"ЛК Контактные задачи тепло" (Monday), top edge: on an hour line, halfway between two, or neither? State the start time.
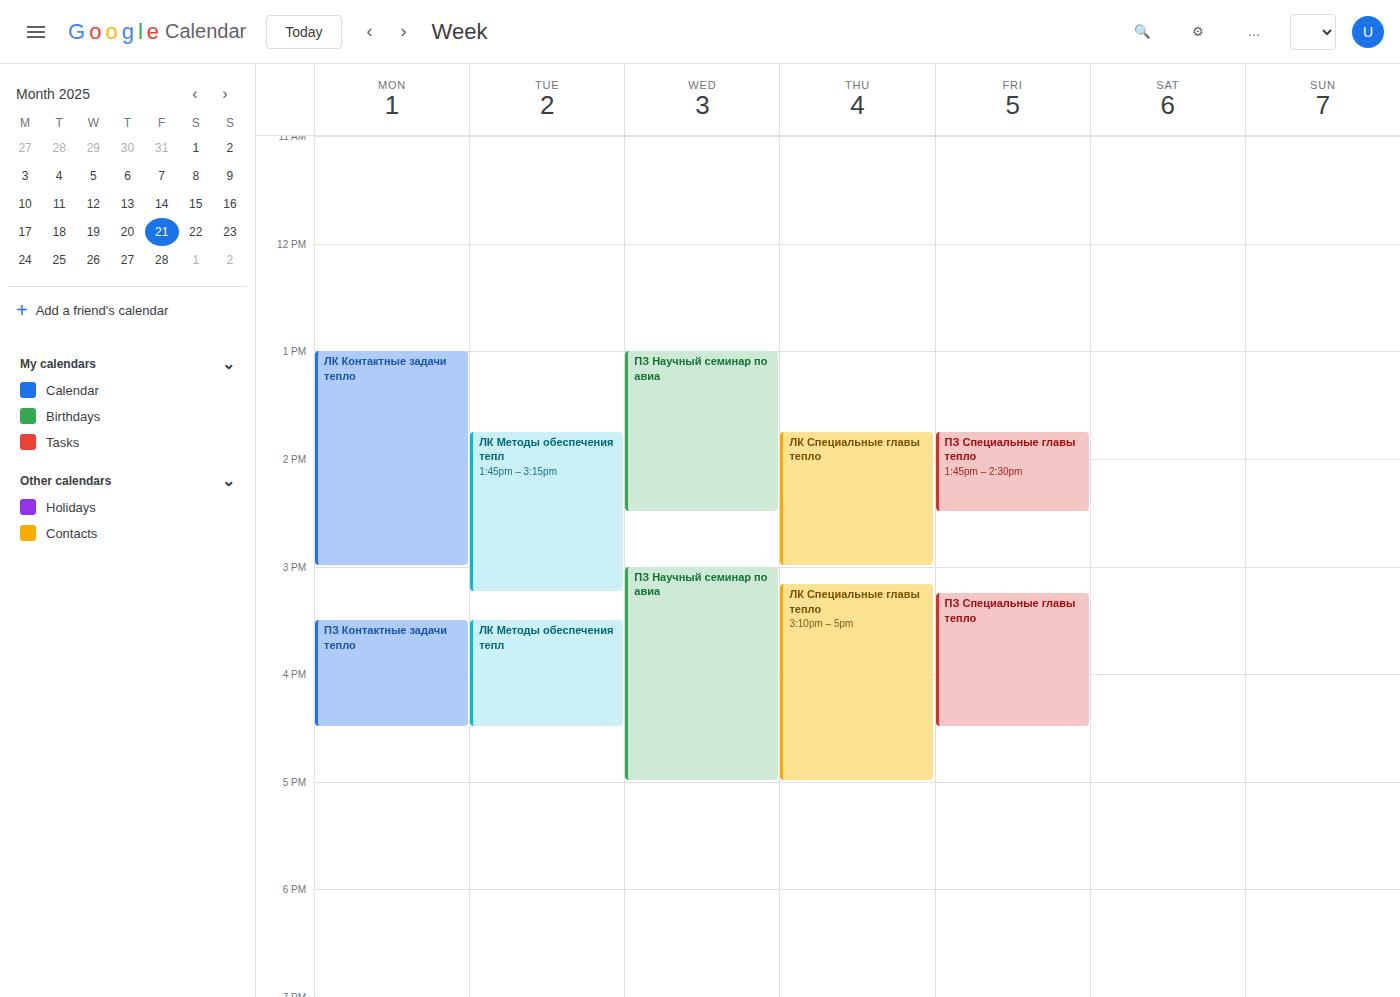
1:00 PM -- exactly on the 1 PM line.